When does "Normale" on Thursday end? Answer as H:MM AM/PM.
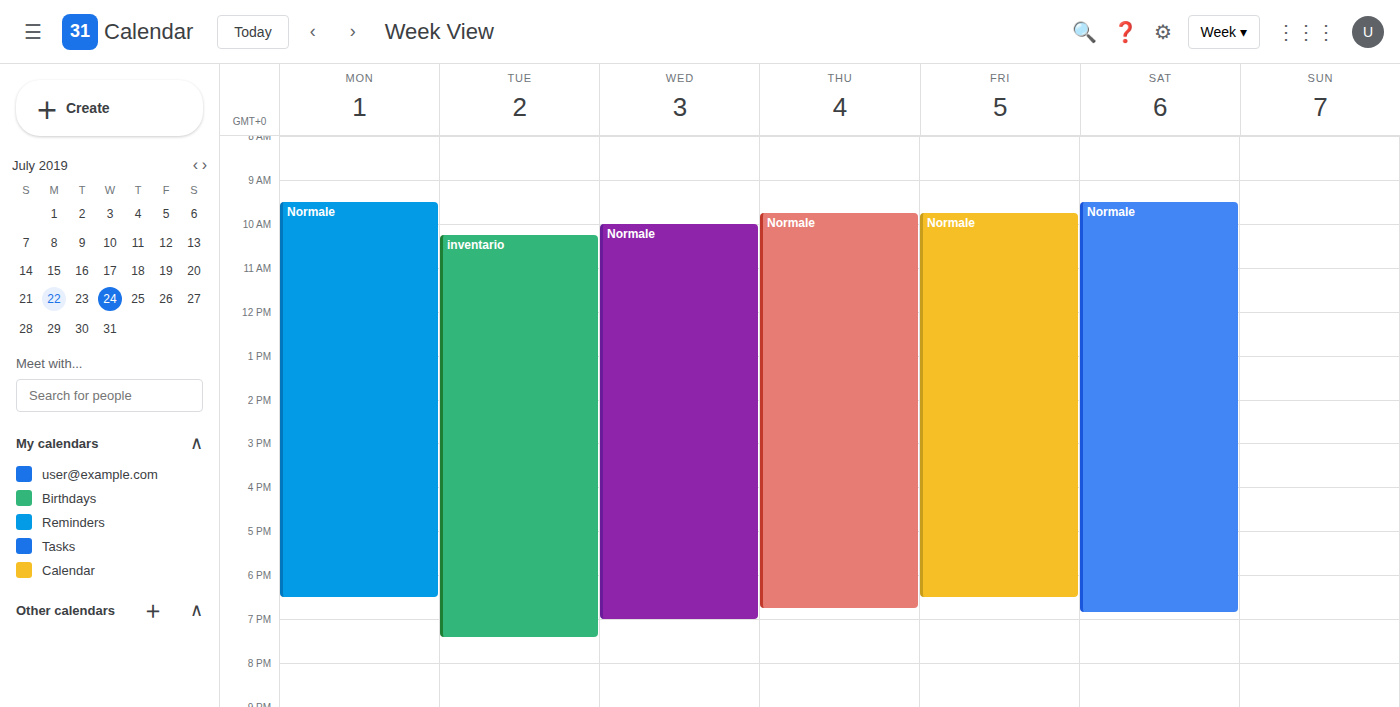
6:45 PM